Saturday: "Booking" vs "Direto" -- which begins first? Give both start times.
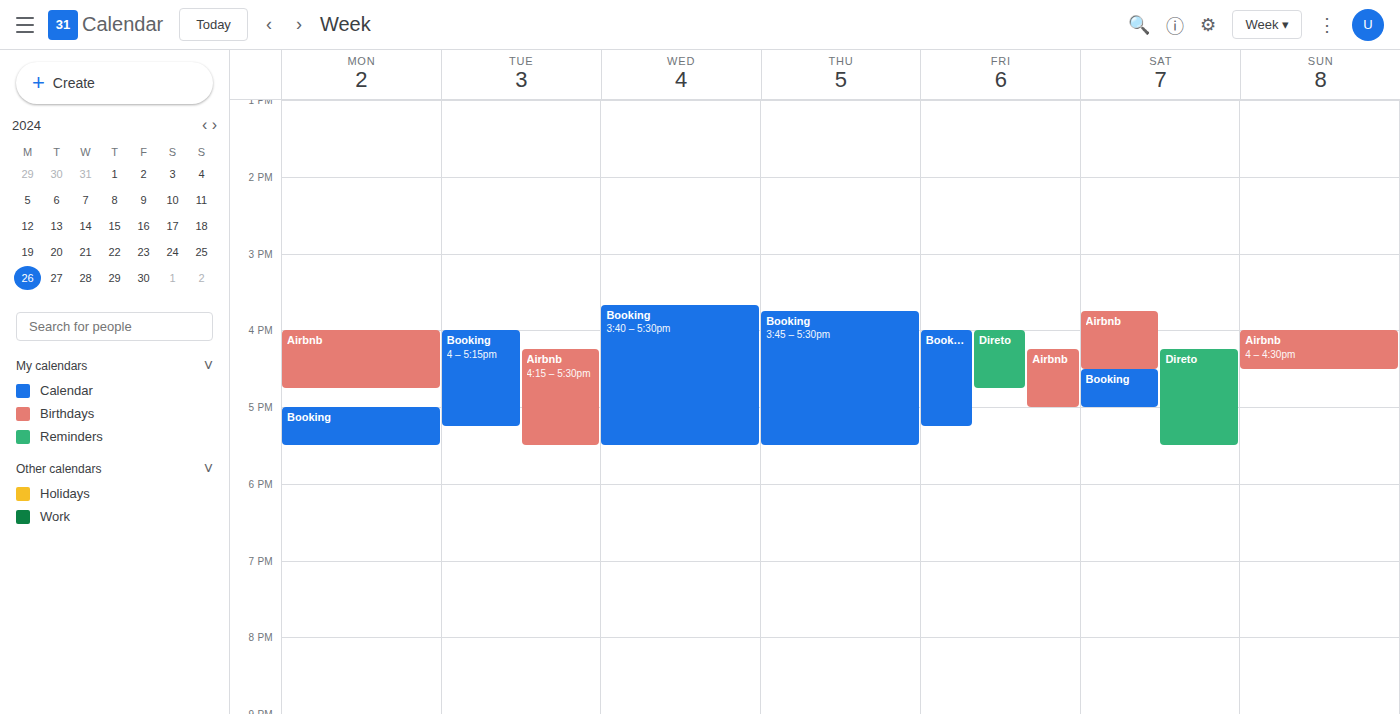
"Direto" 4:15 PM; "Booking" 4:30 PM.